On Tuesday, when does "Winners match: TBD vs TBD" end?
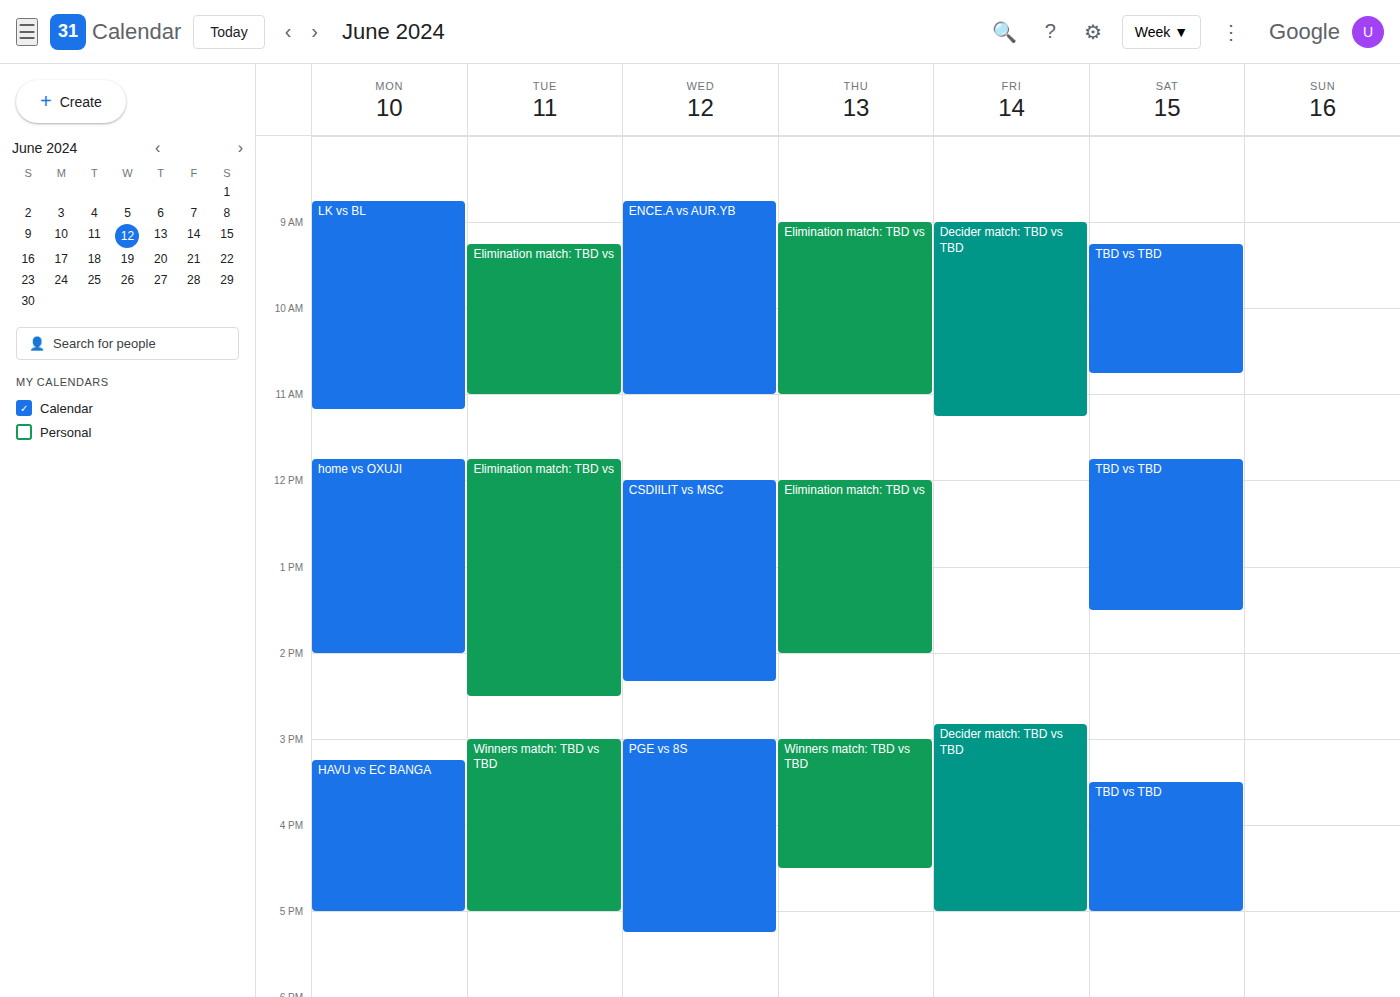
17:00